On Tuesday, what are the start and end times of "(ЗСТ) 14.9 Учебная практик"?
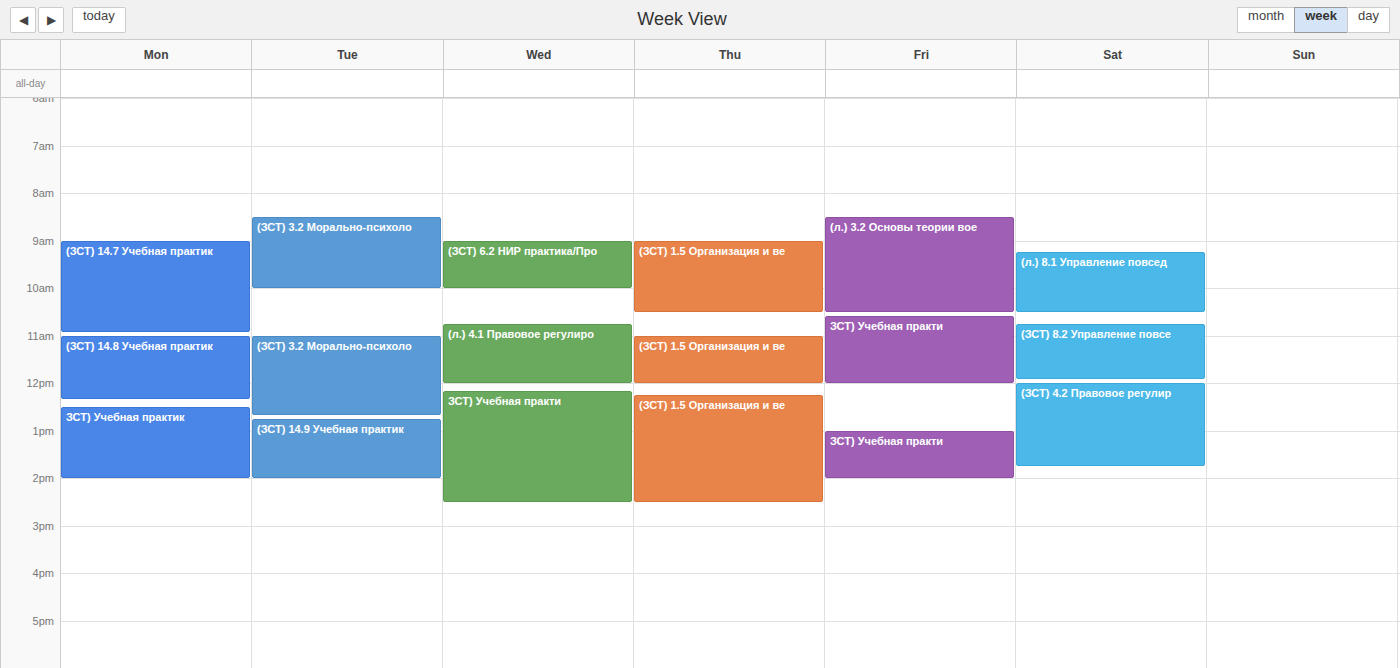
12:45 PM to 2:00 PM